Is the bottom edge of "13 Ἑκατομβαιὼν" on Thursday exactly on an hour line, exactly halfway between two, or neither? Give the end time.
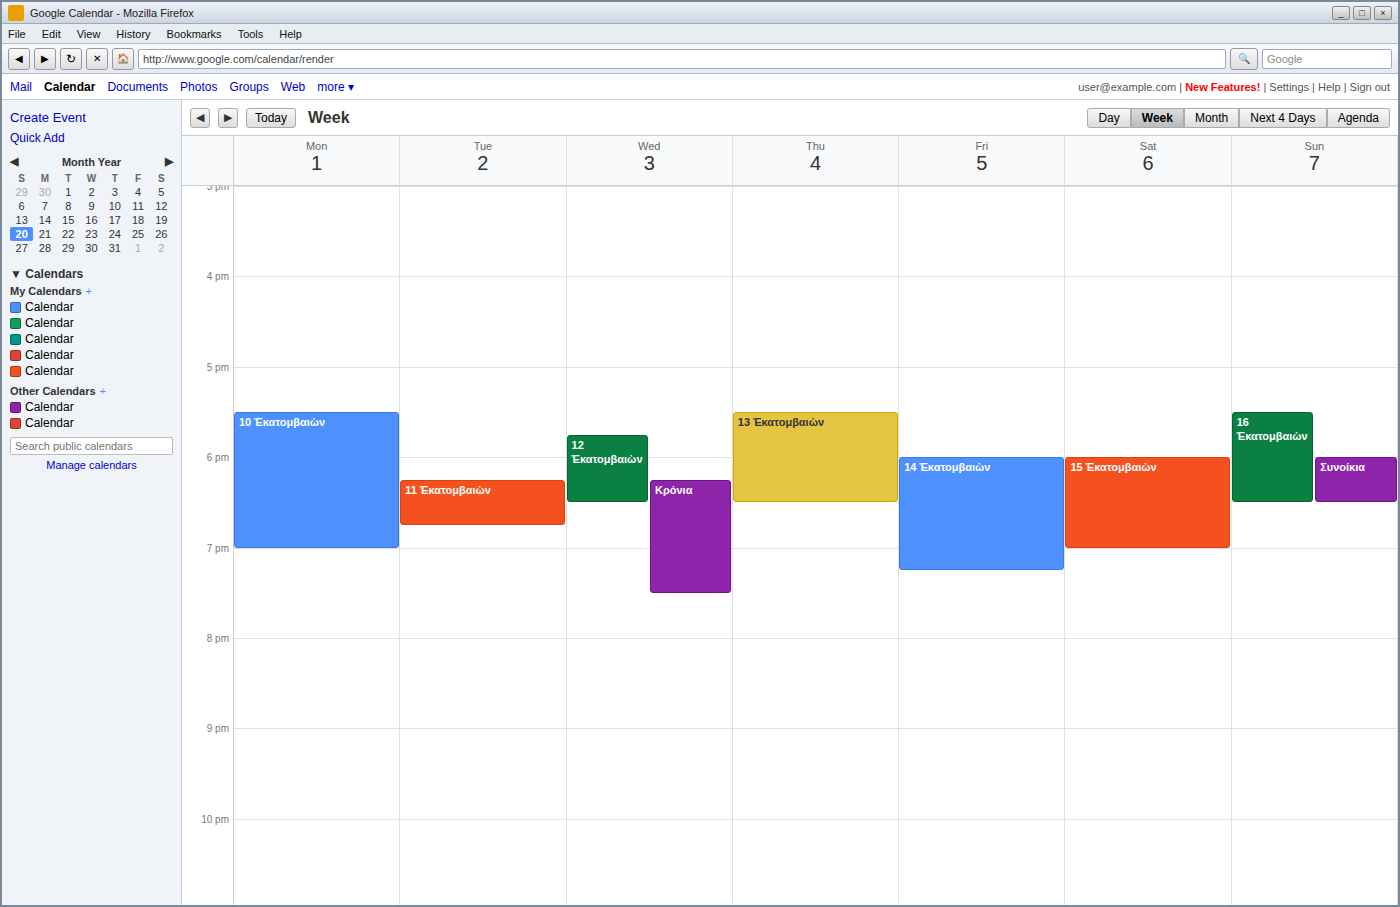
6:30 PM -- halfway between the 6 PM and 7 PM lines.